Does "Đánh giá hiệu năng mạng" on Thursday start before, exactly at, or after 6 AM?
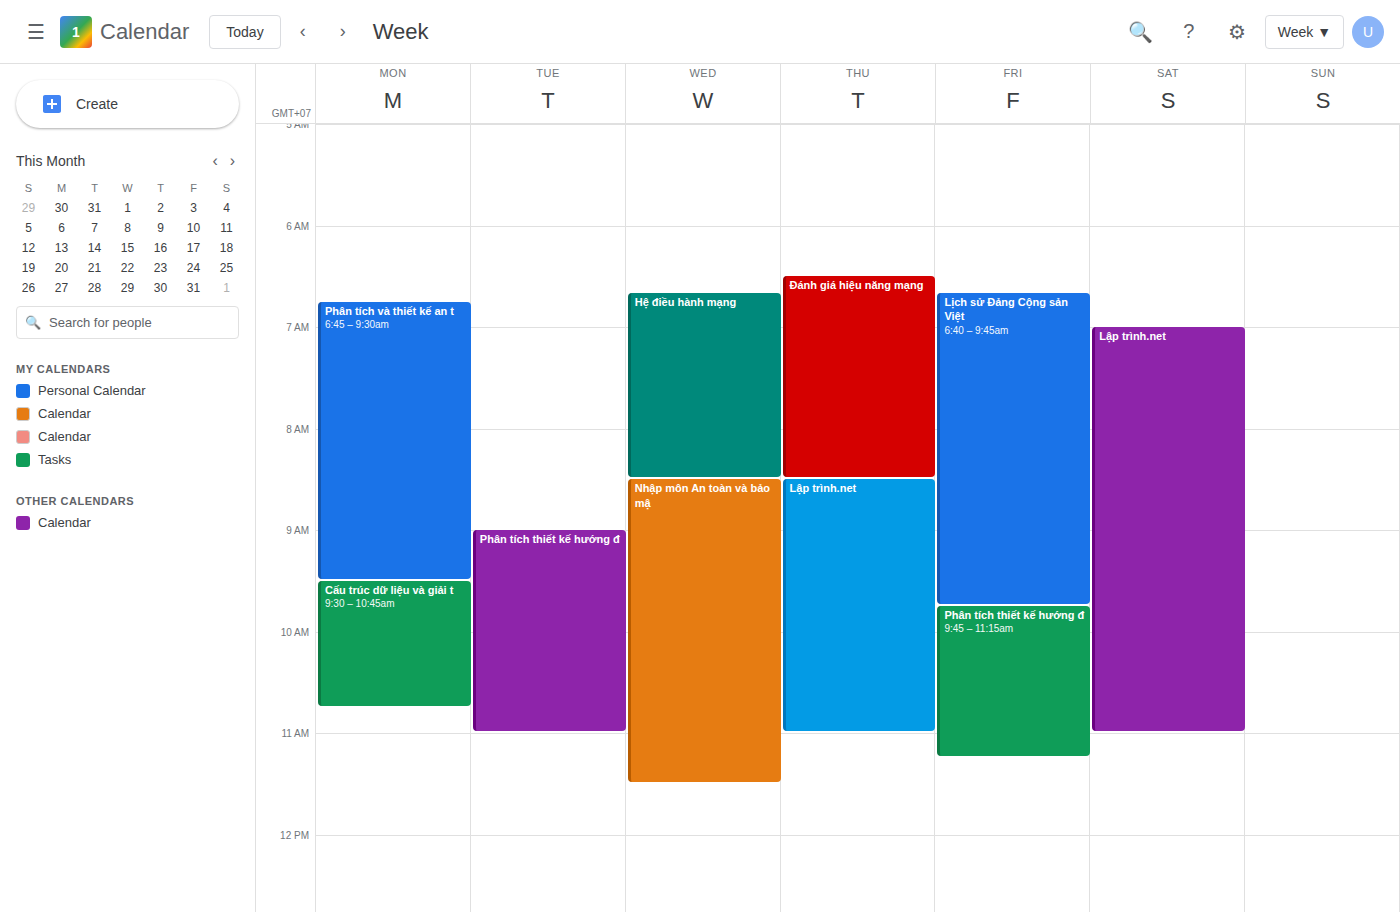
6:30 AM -- after 6 AM, 30 minutes below the 6 AM line.